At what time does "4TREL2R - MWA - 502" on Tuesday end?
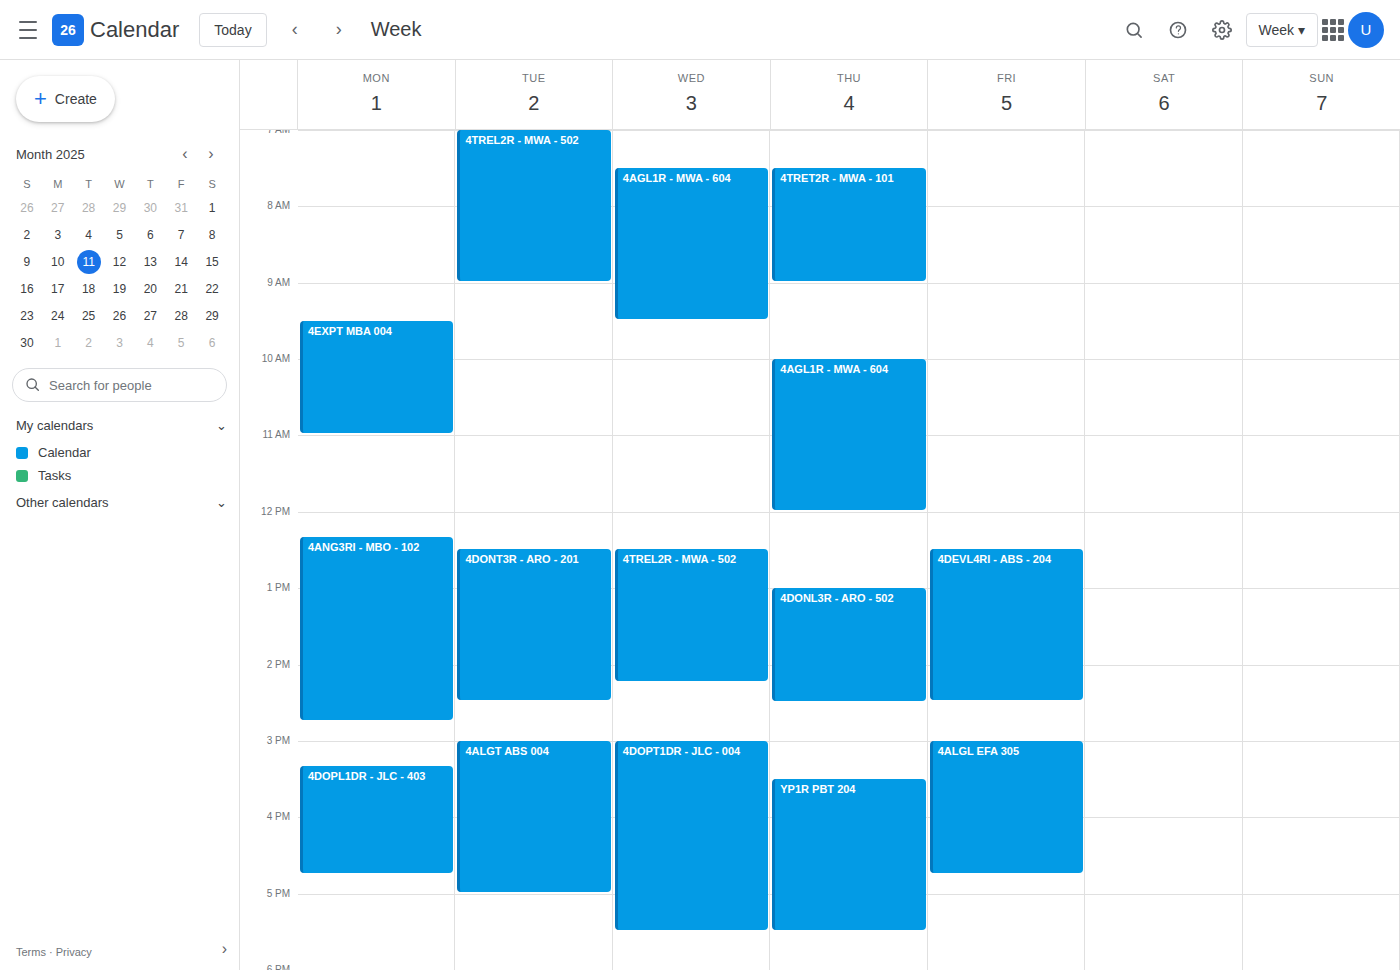
9:00 AM